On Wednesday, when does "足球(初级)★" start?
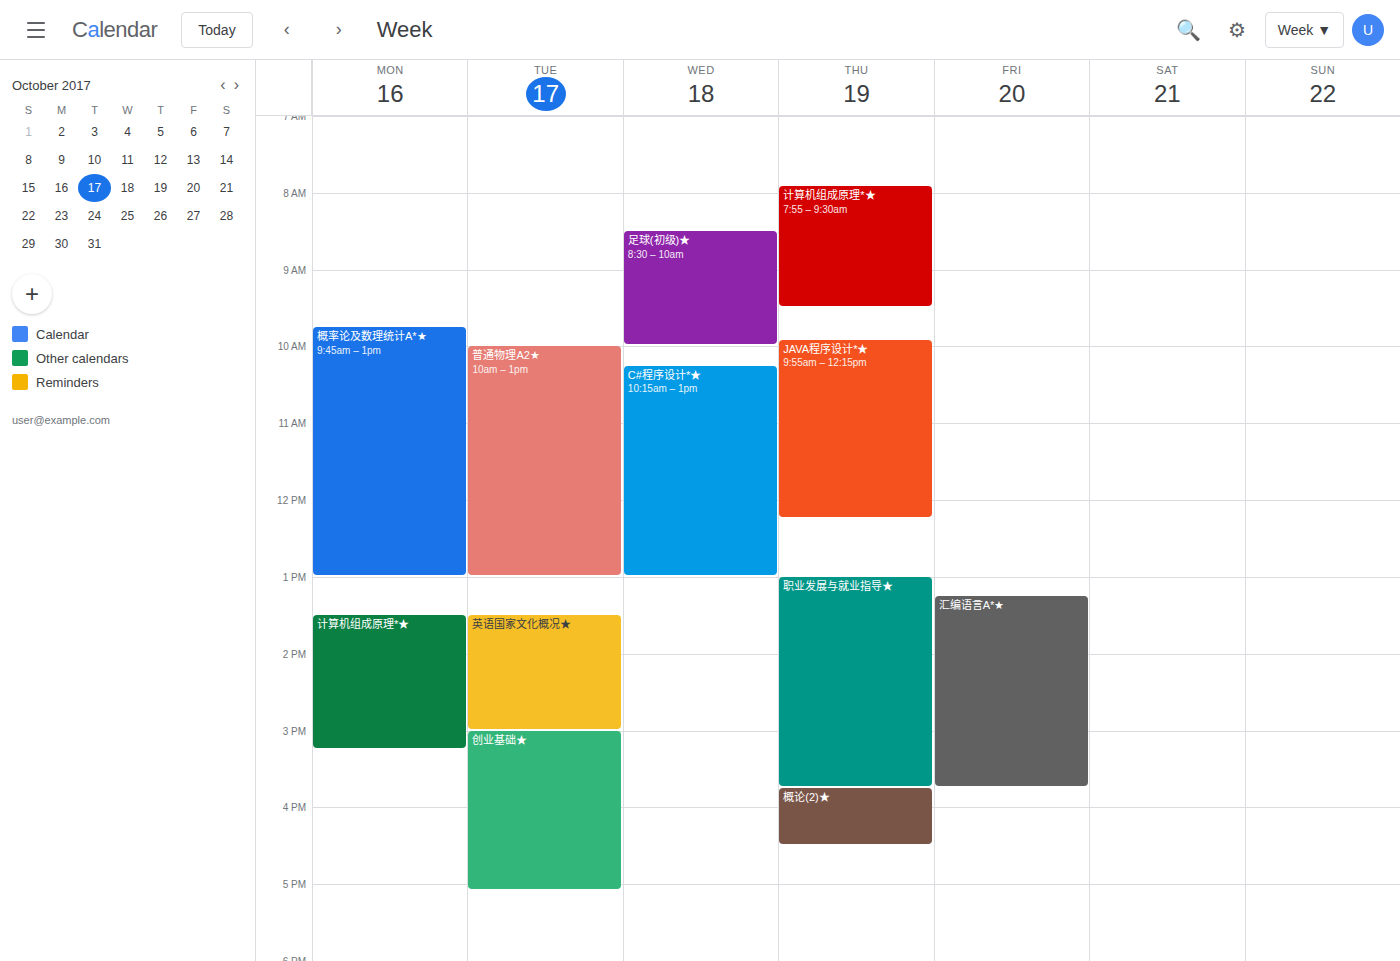
08:30